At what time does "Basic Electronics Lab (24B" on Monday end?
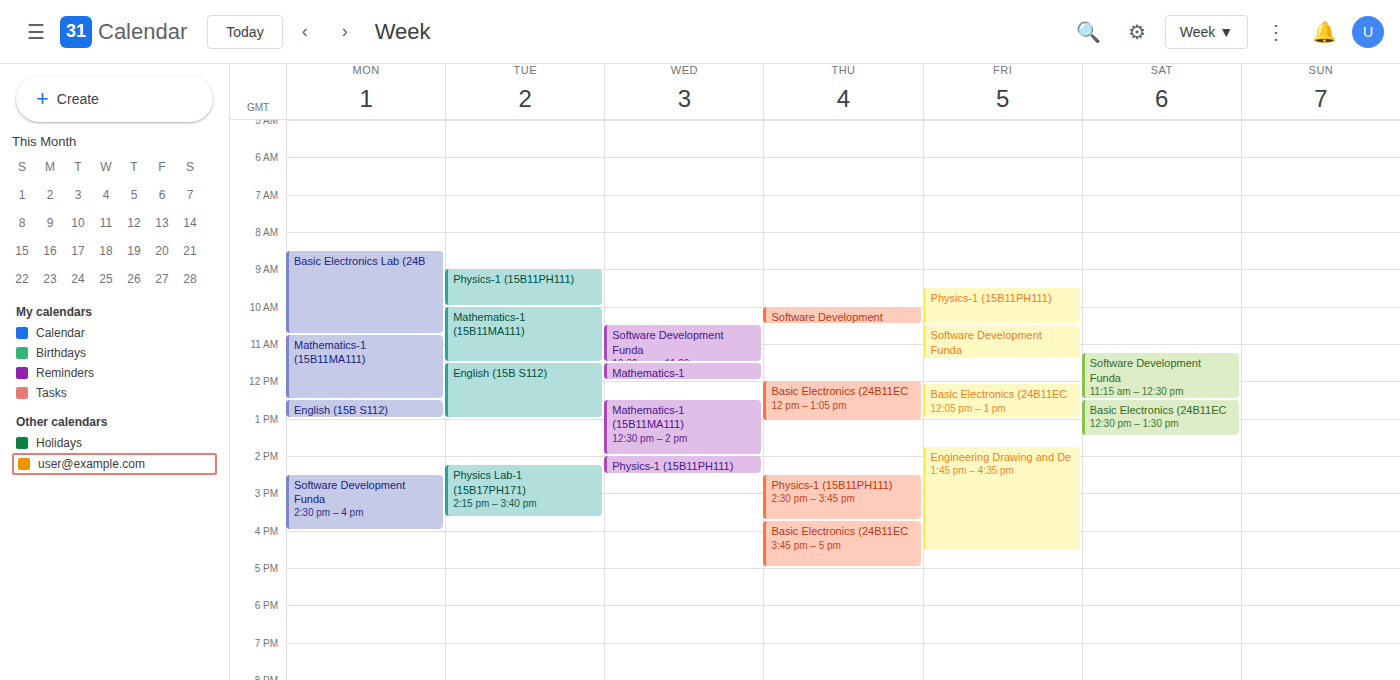
10:45 AM